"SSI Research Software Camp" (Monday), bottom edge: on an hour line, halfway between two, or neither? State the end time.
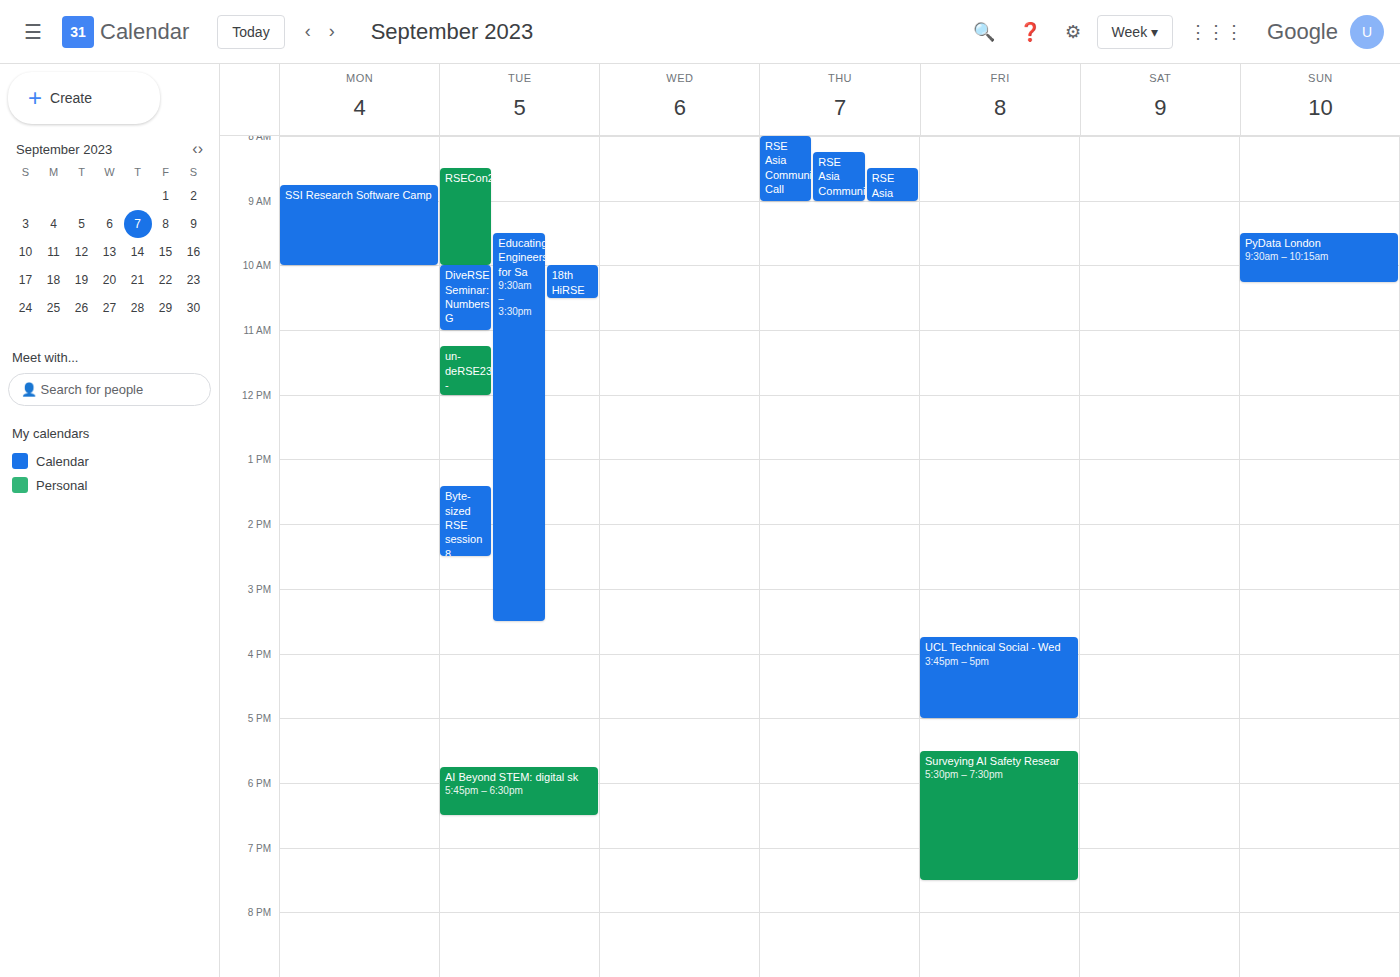
10:00 AM -- exactly on the 10 AM line.